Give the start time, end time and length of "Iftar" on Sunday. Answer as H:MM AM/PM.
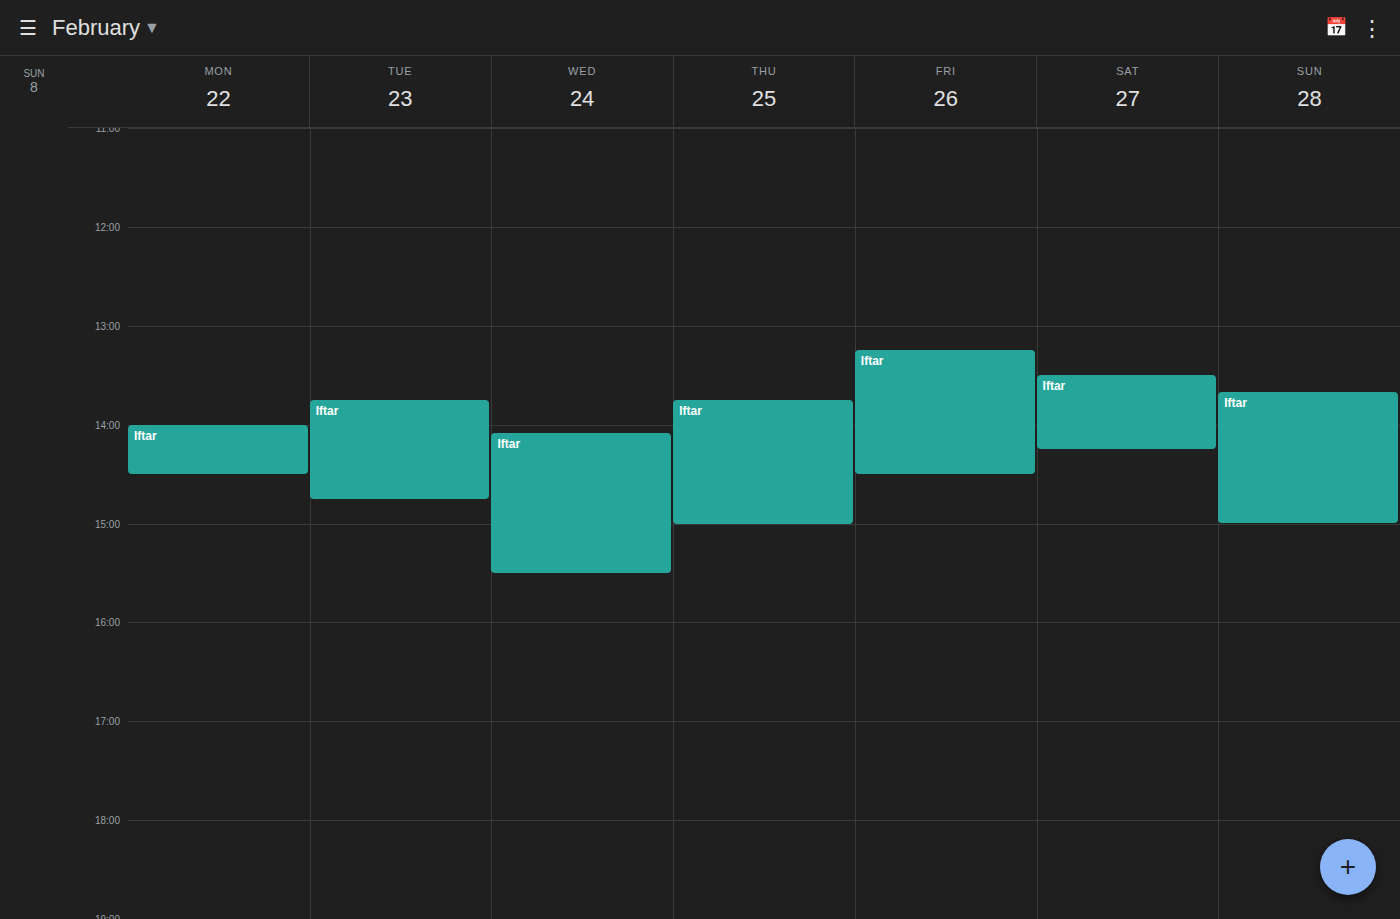
1:40 PM to 3:00 PM, 1 hour 20 minutes